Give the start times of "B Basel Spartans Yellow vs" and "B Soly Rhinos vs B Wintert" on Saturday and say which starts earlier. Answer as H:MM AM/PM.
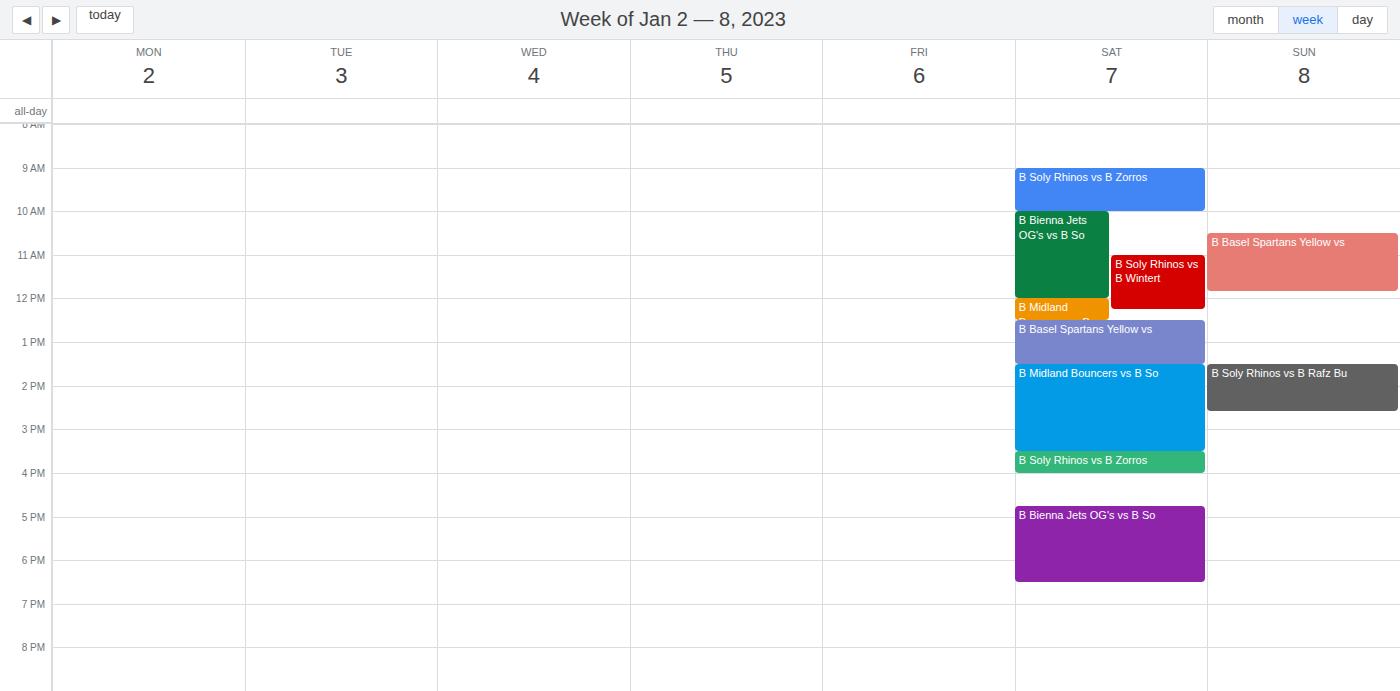
"B Soly Rhinos vs B Wintert" 11:00 AM; "B Basel Spartans Yellow vs" 12:30 PM.